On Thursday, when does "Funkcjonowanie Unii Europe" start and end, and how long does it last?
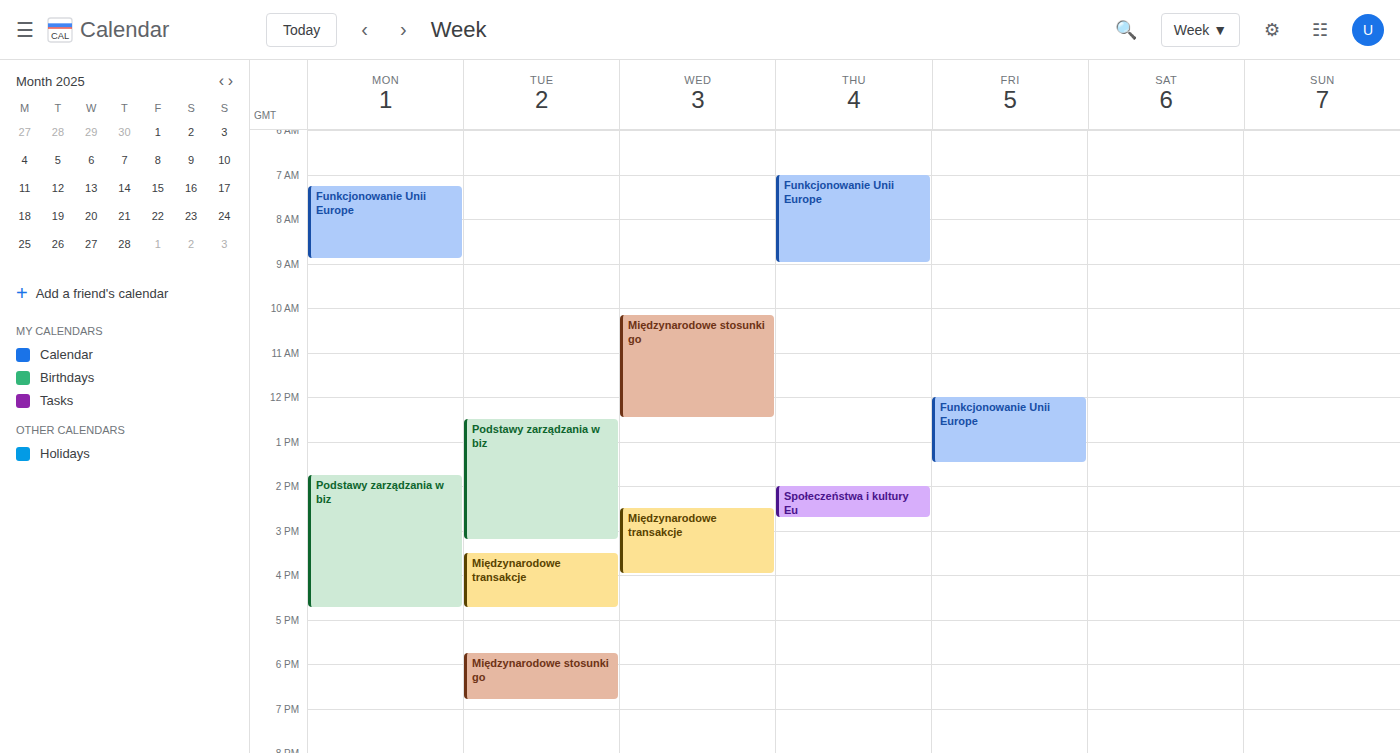
7:00 AM to 9:00 AM, 2 hours